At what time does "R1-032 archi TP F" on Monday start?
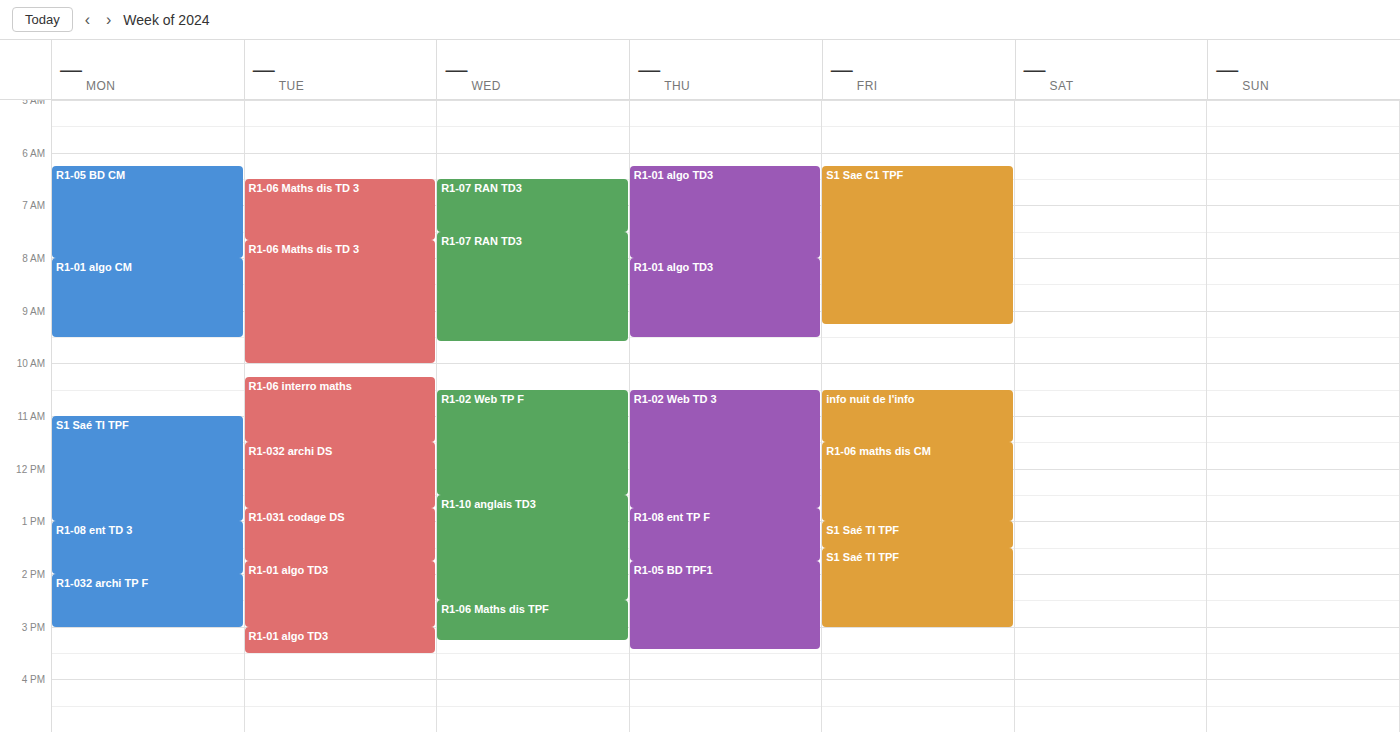
2:00 PM